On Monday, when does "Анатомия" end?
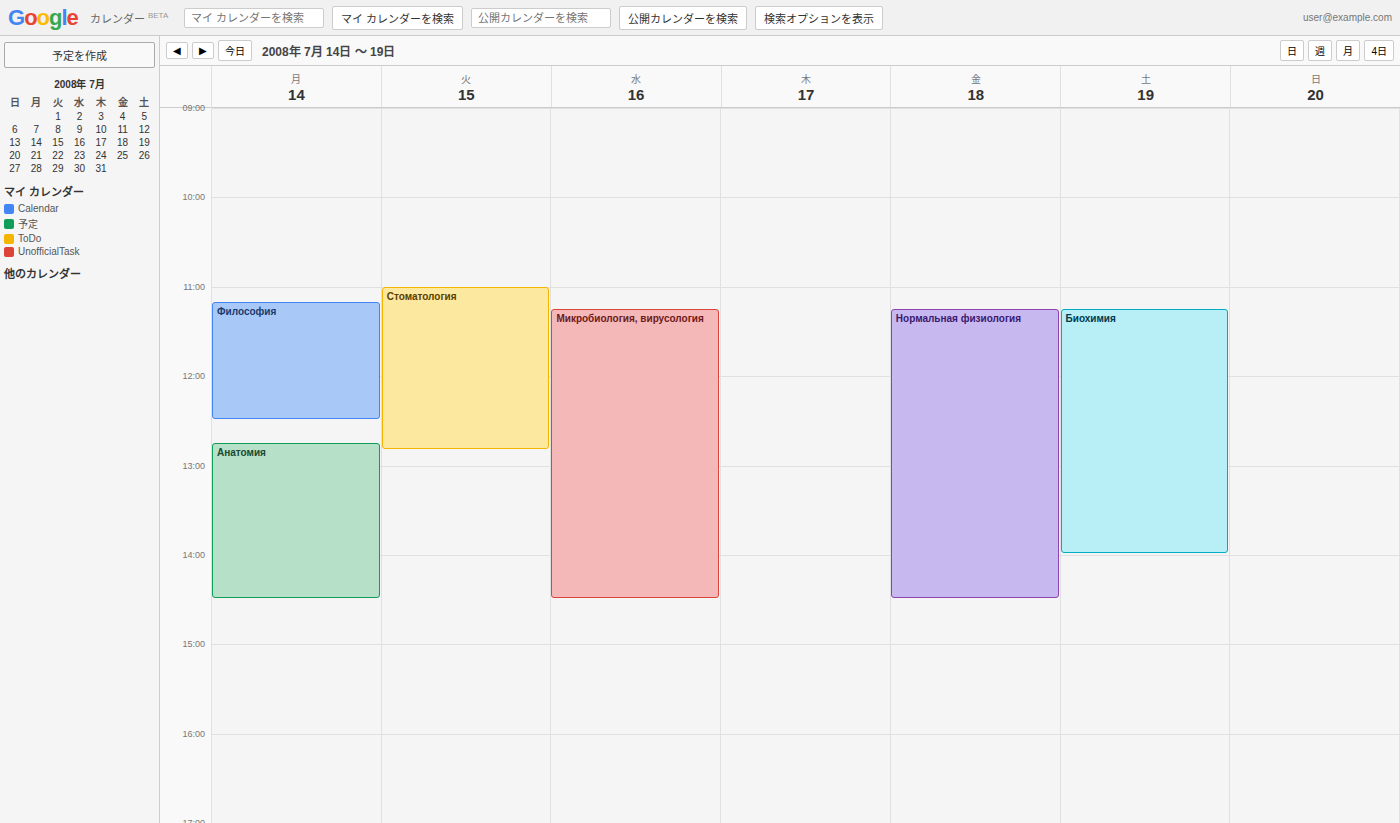
2:30 PM